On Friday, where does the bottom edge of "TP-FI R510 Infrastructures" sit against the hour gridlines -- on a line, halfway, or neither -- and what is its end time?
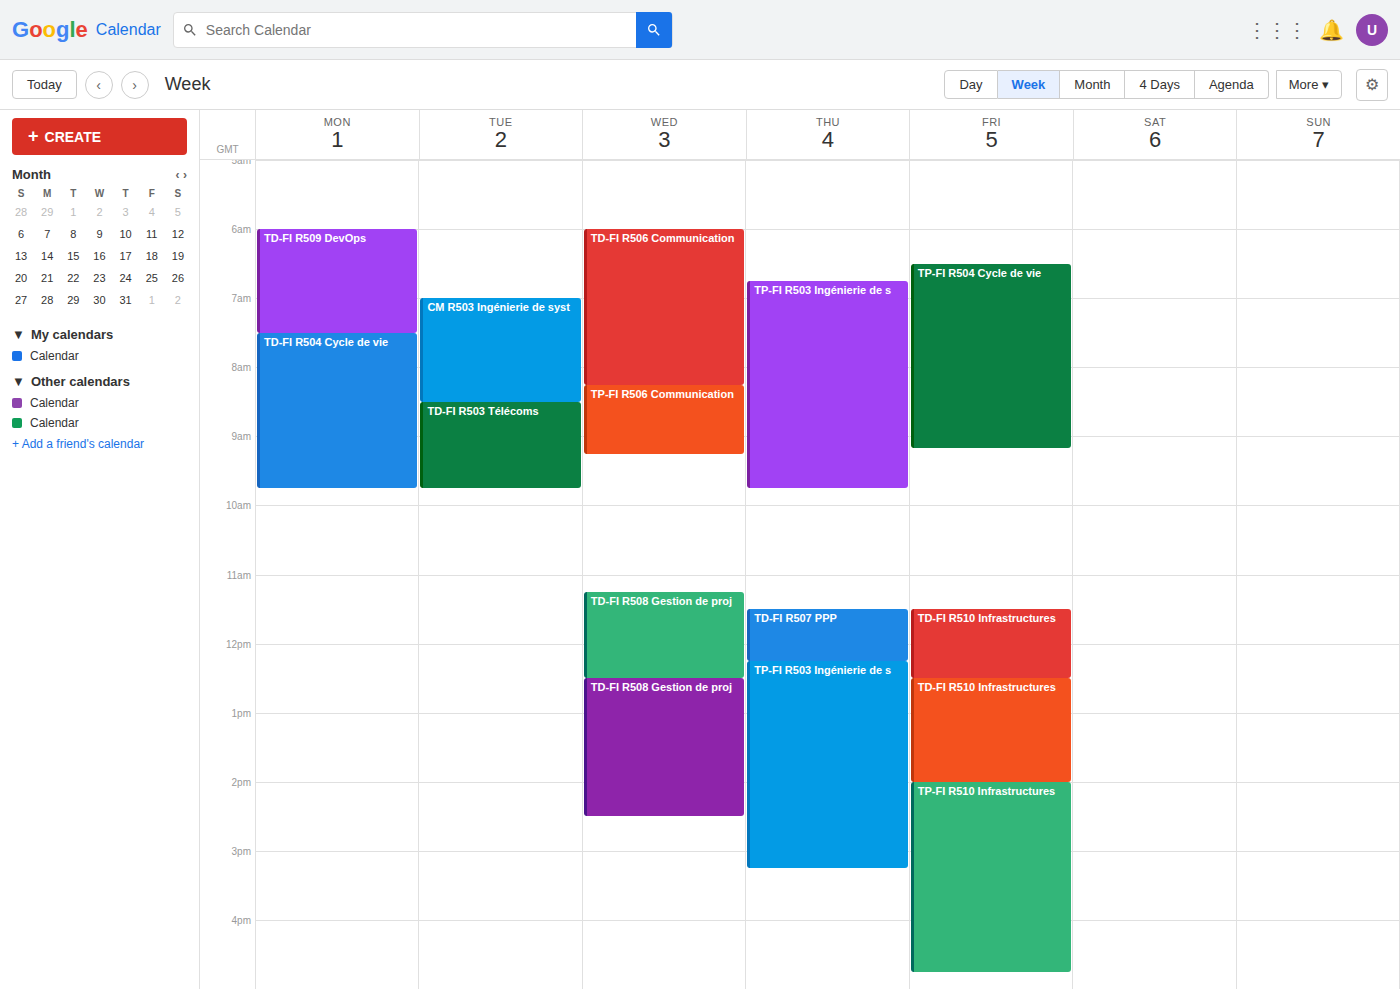
16:45 -- neither: three quarters of the way from the 16:00 line to the 17:00 line.